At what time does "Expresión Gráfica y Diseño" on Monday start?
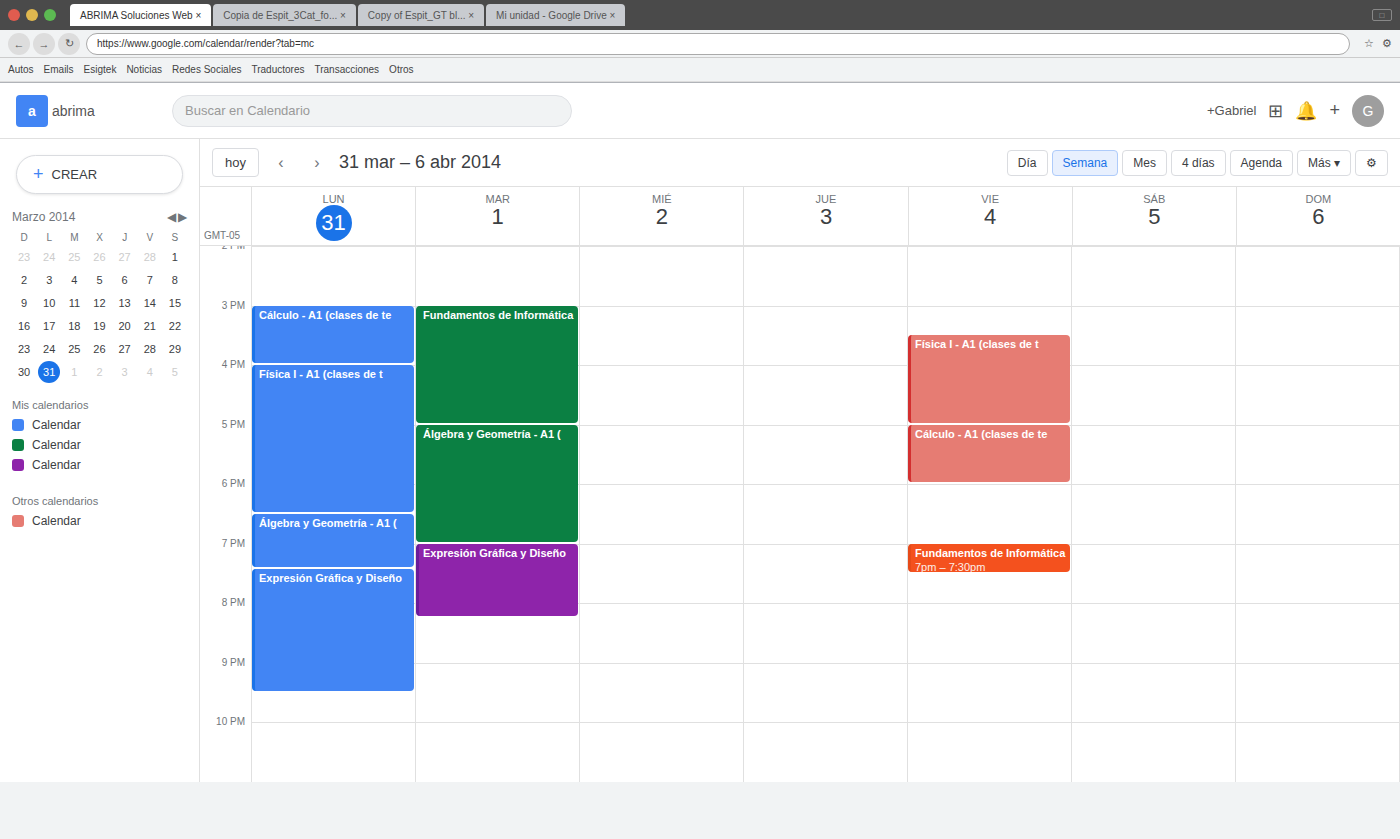
19:25